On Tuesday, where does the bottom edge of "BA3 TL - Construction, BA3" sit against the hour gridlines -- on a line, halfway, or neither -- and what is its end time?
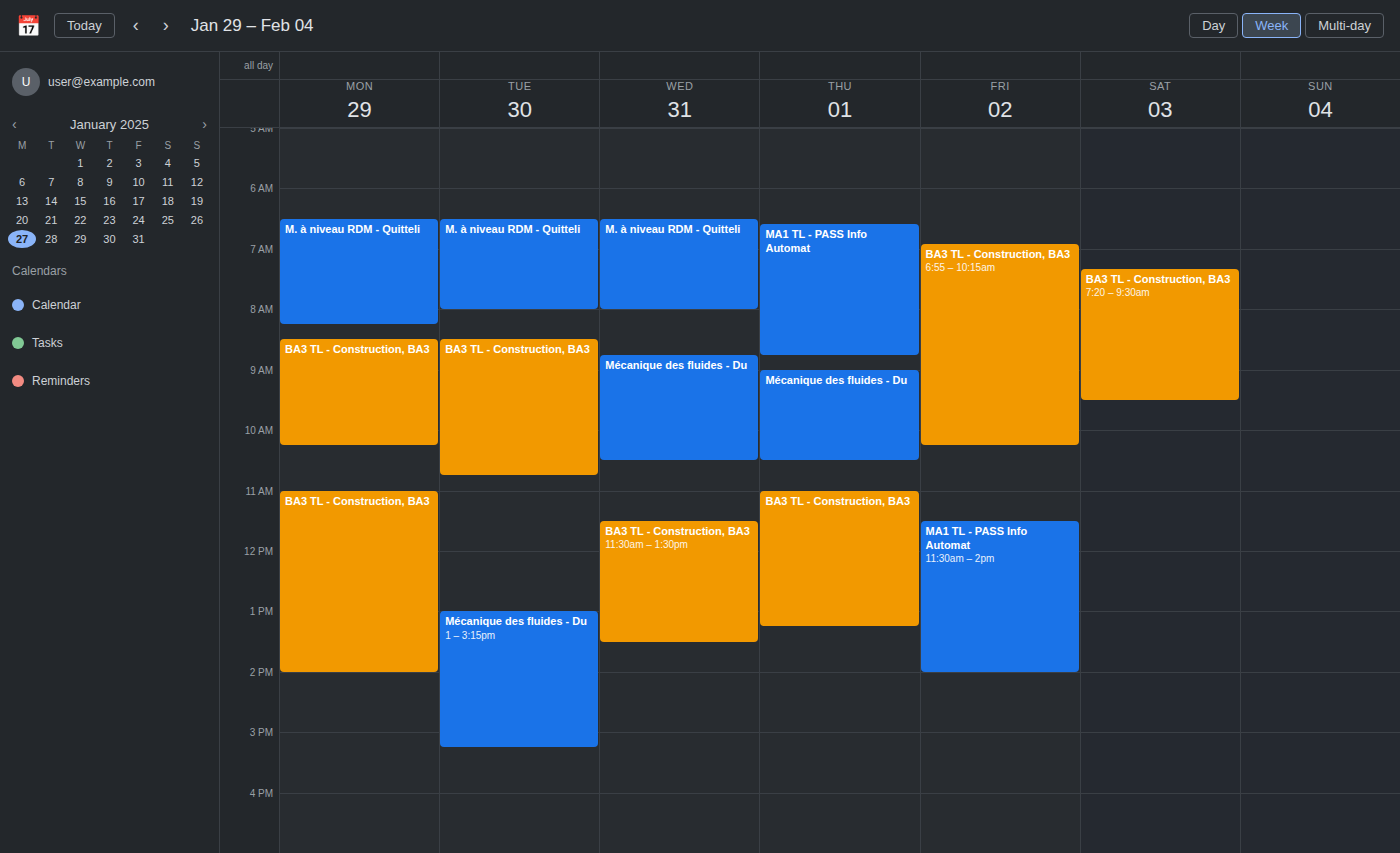
10:45 AM -- neither: three quarters of the way from the 10 AM line to the 11 AM line.